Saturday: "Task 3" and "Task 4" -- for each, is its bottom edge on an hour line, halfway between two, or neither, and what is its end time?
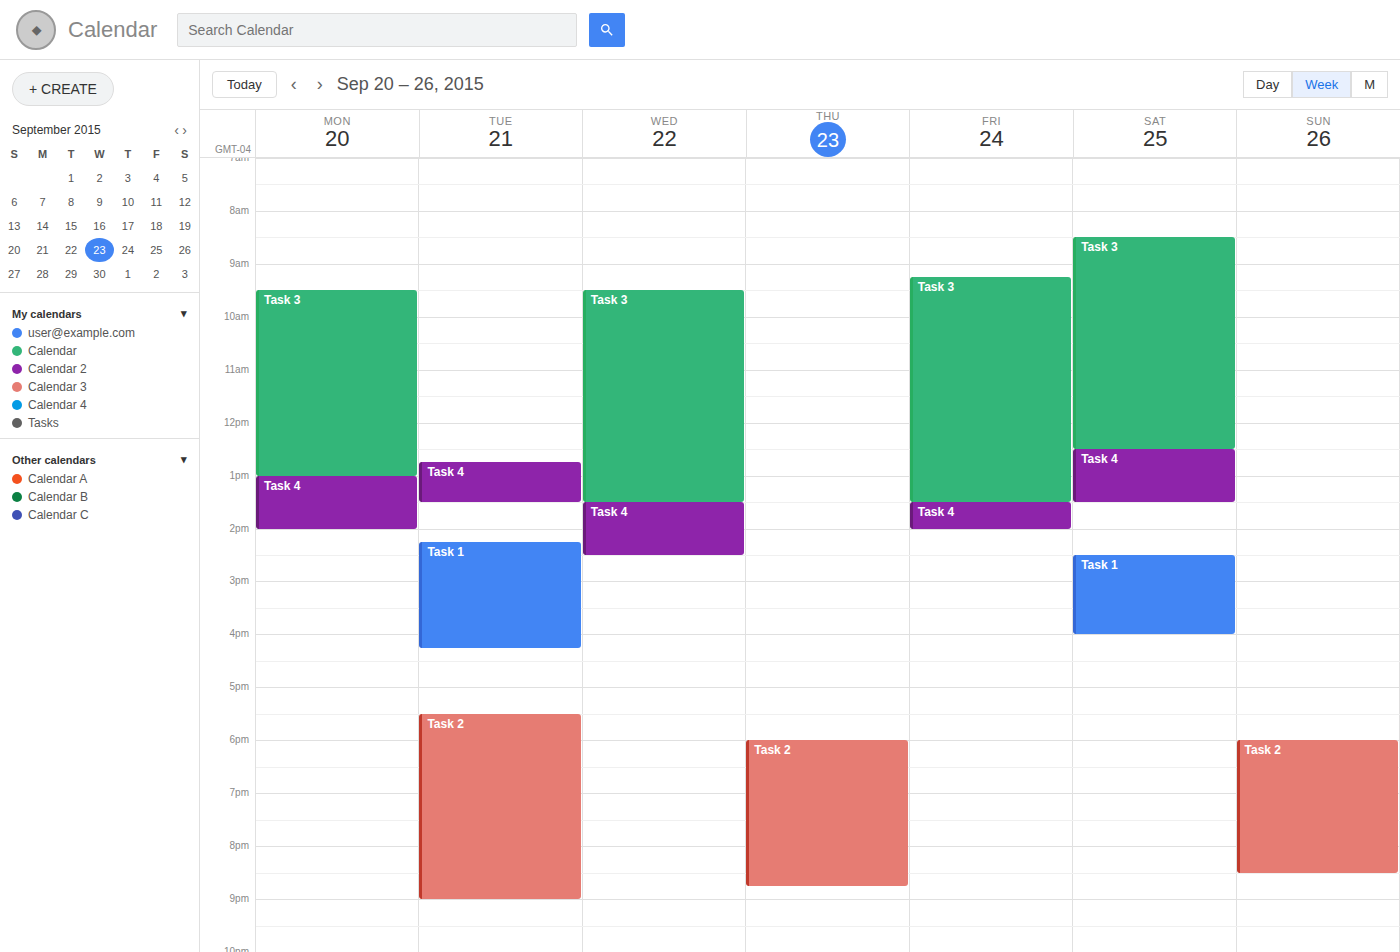
"Task 3": 12:30 PM, halfway between the 12 PM and 1 PM lines. "Task 4": 1:30 PM, halfway between the 1 PM and 2 PM lines.